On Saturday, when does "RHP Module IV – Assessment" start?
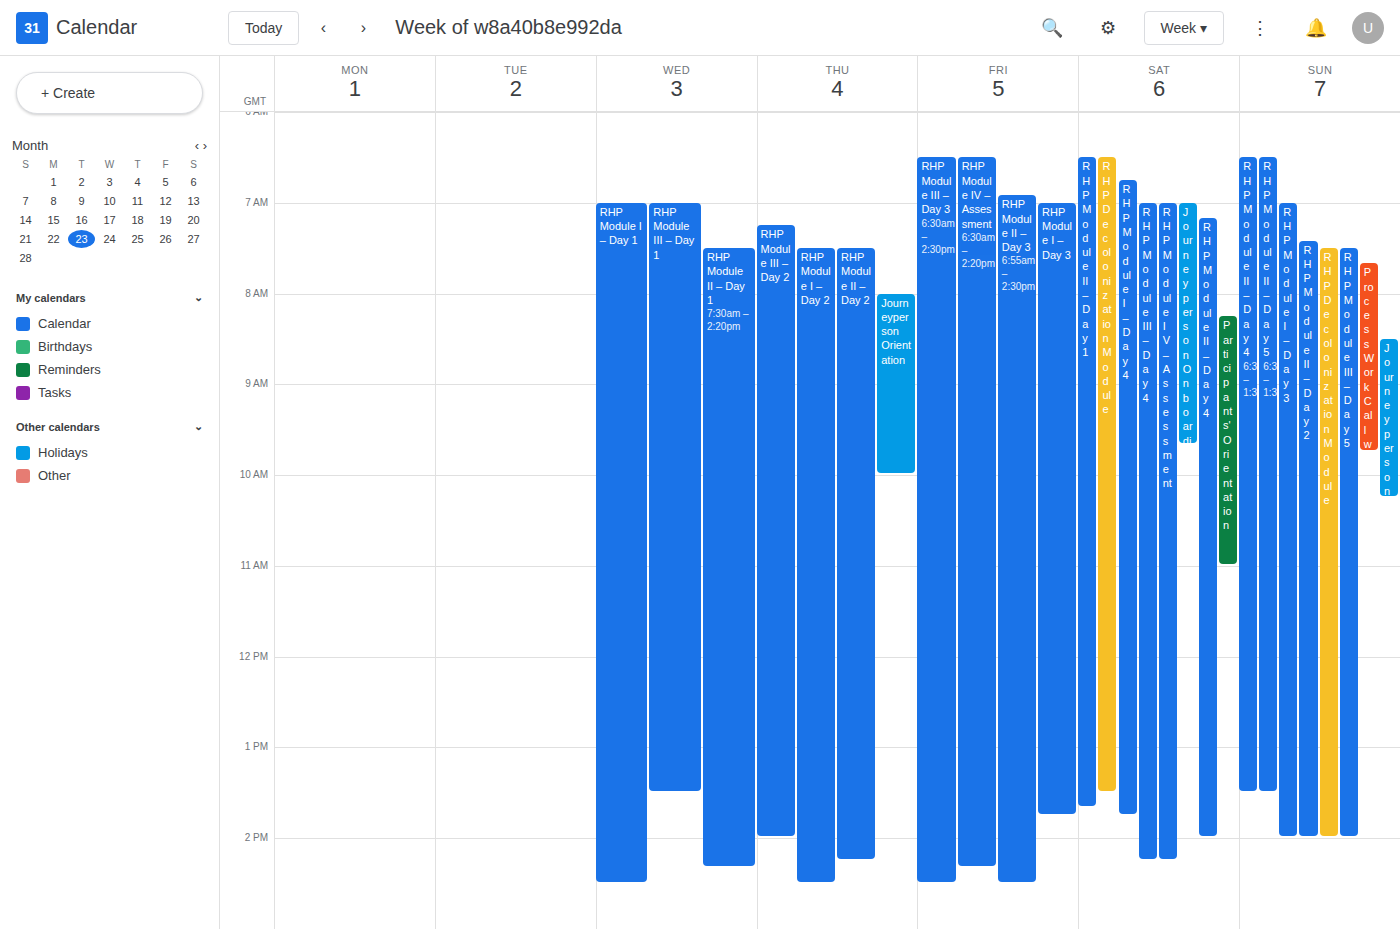
7:00 AM